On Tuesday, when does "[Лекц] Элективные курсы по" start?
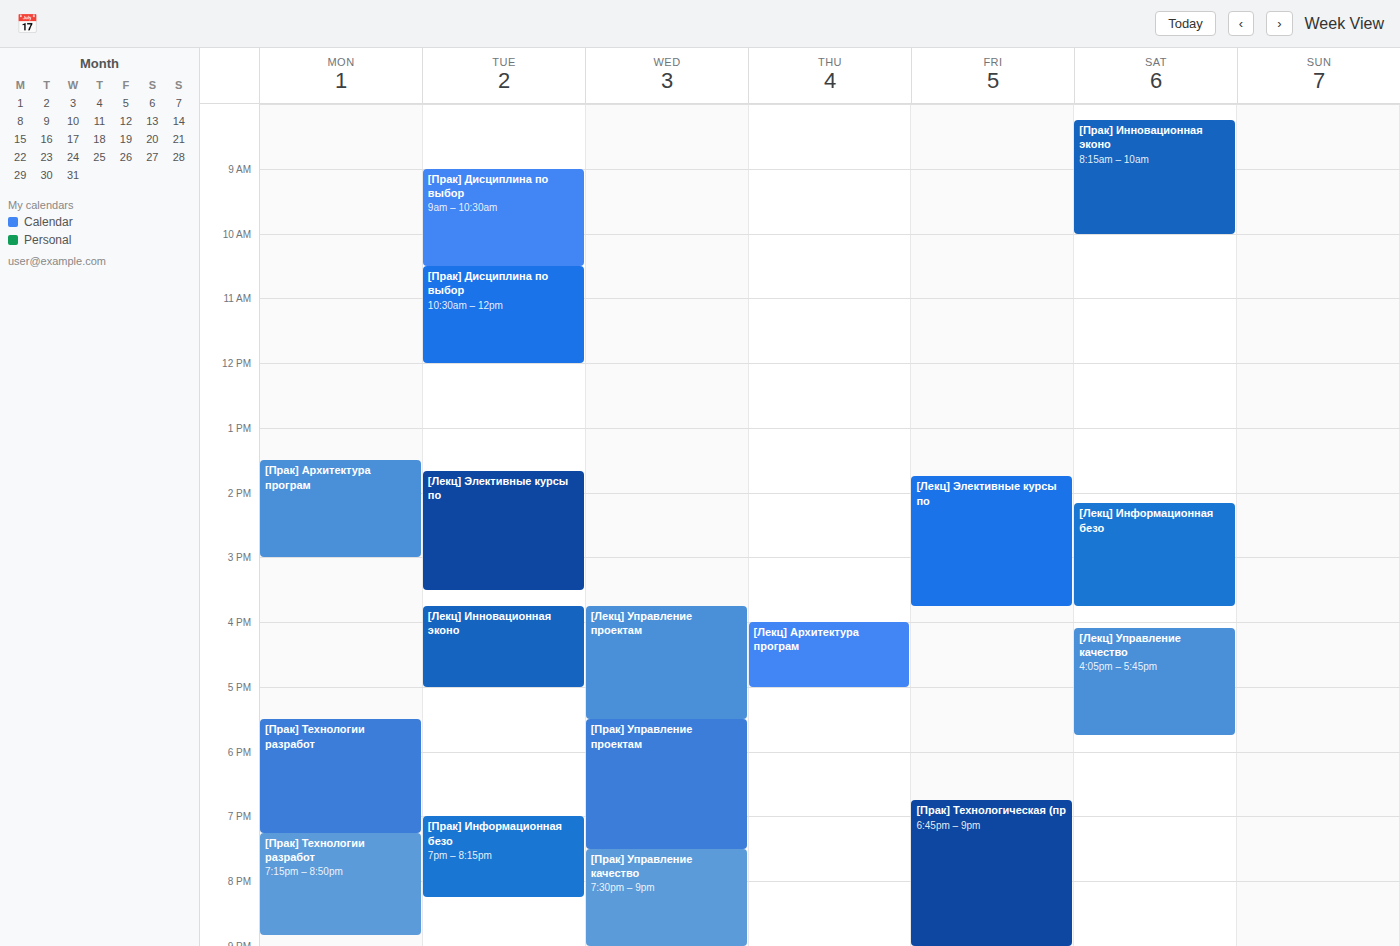
1:40 PM